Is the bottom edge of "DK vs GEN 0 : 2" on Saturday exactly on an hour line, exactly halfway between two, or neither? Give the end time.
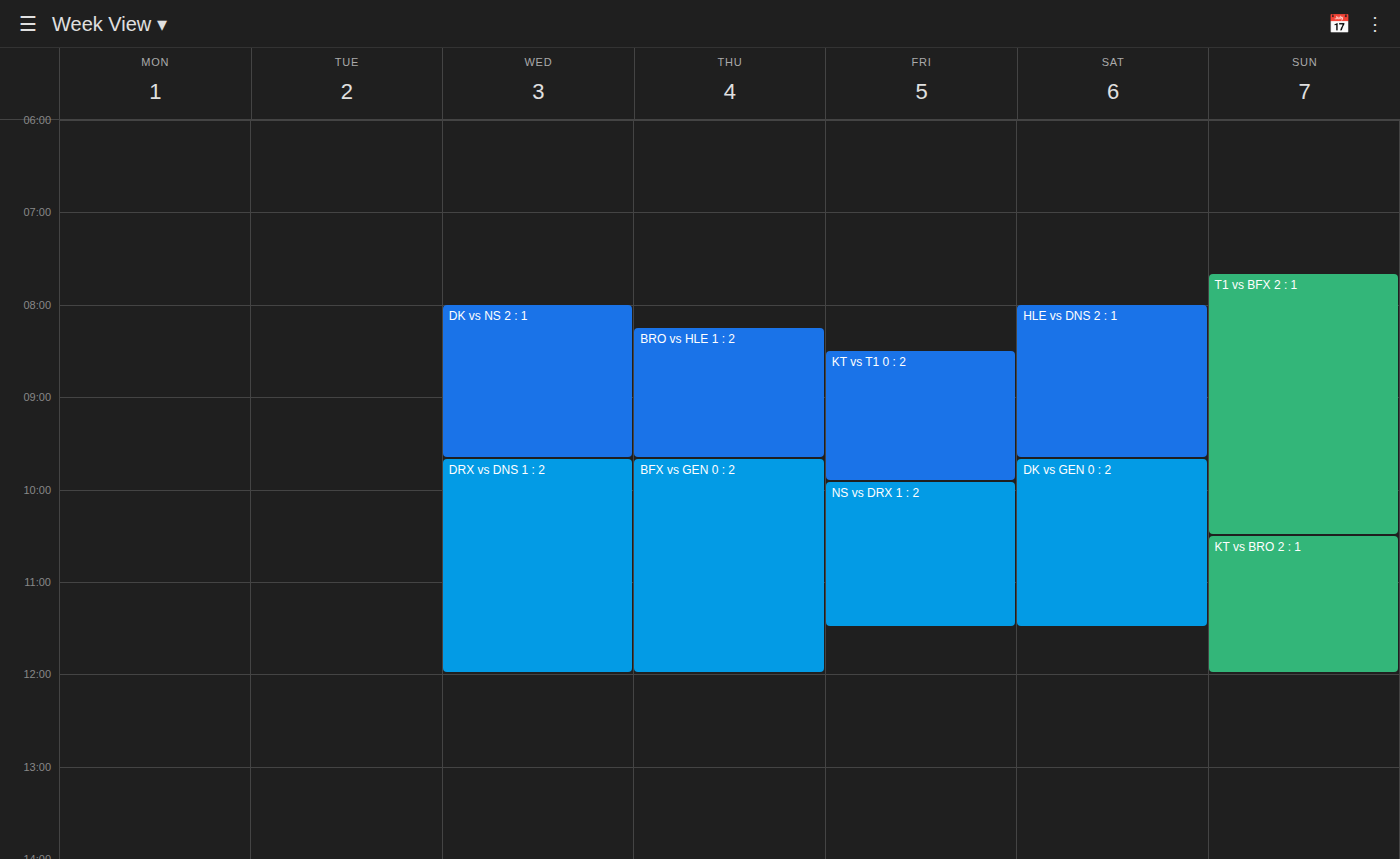
11:30 AM -- halfway between the 11 AM and 12 PM lines.